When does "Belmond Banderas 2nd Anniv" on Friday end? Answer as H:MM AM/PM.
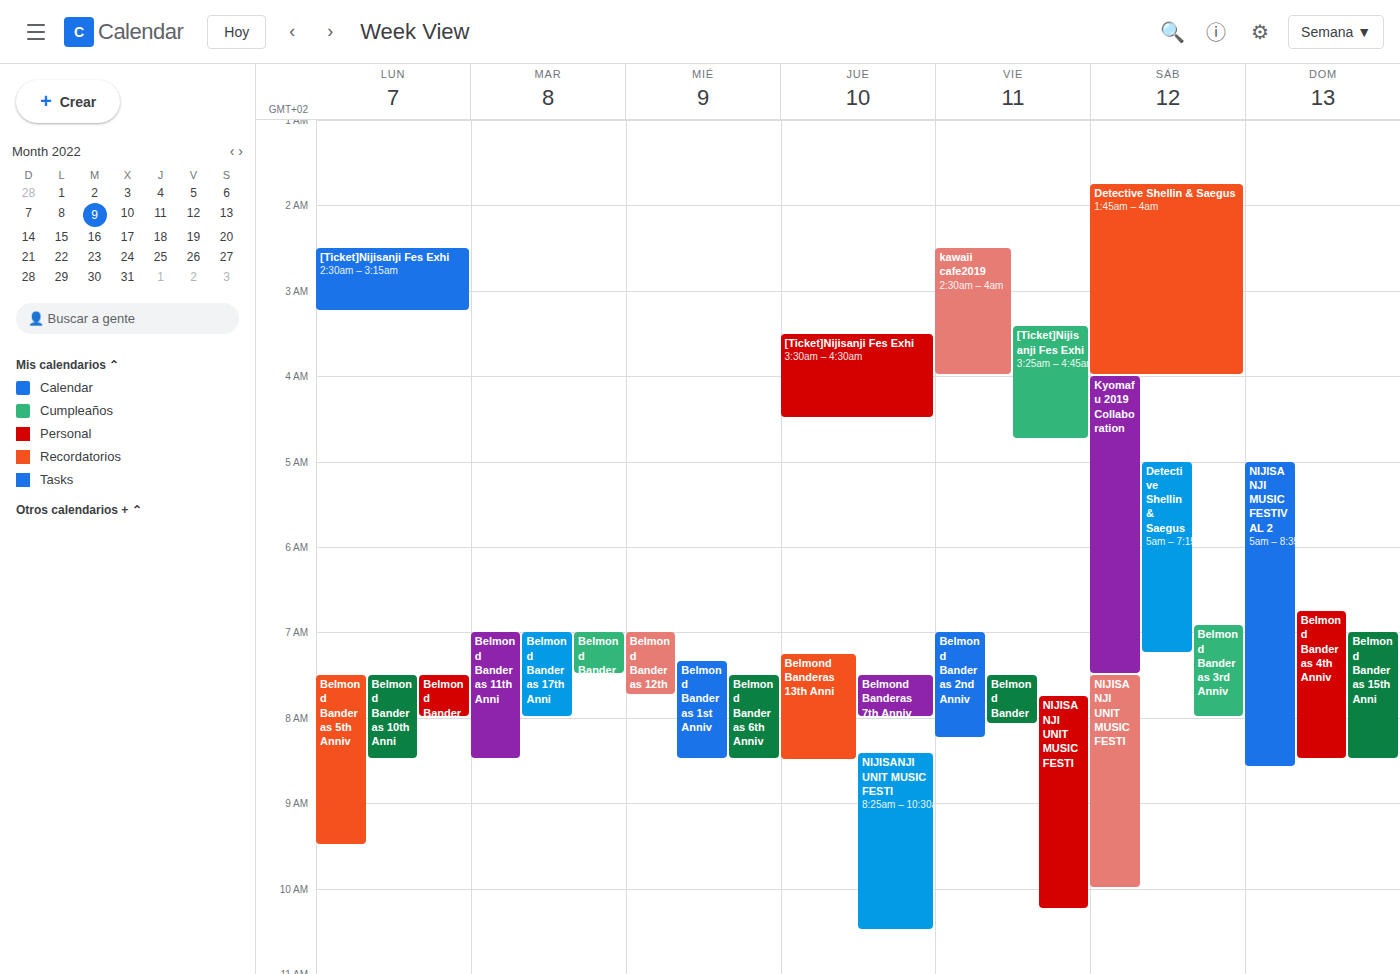
8:15 AM